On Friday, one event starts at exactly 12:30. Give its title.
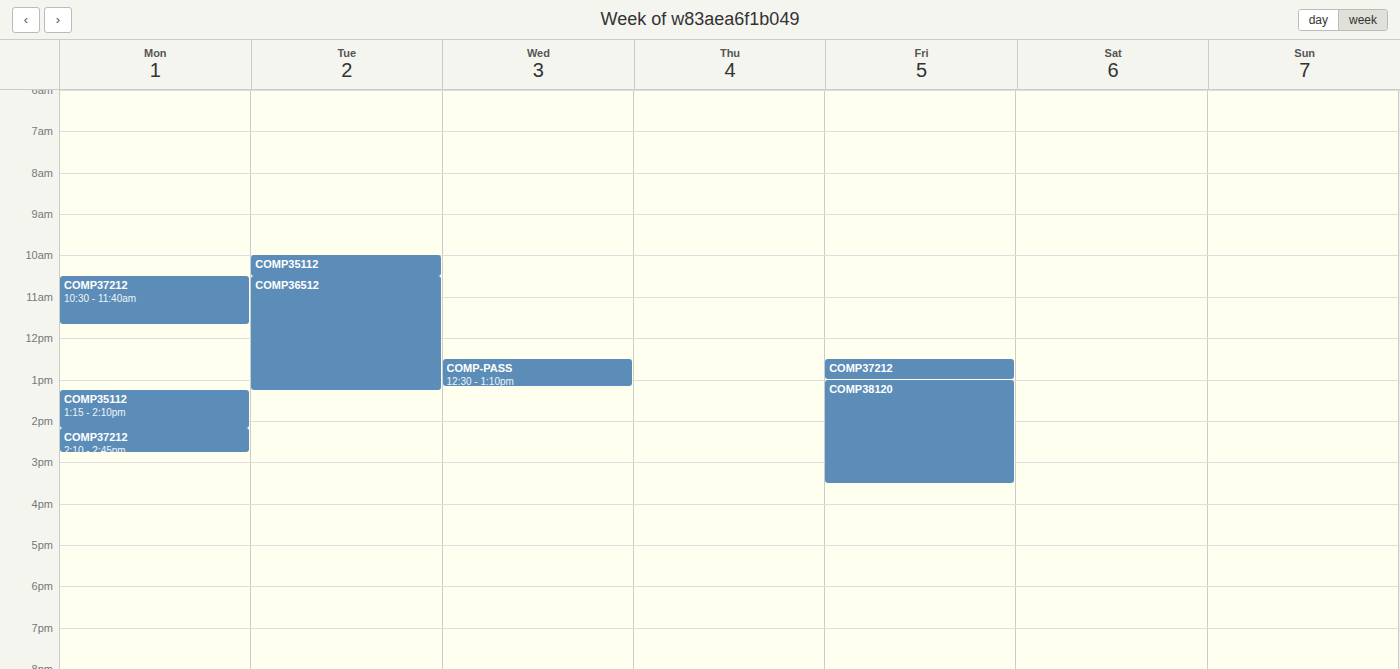
"COMP37212"